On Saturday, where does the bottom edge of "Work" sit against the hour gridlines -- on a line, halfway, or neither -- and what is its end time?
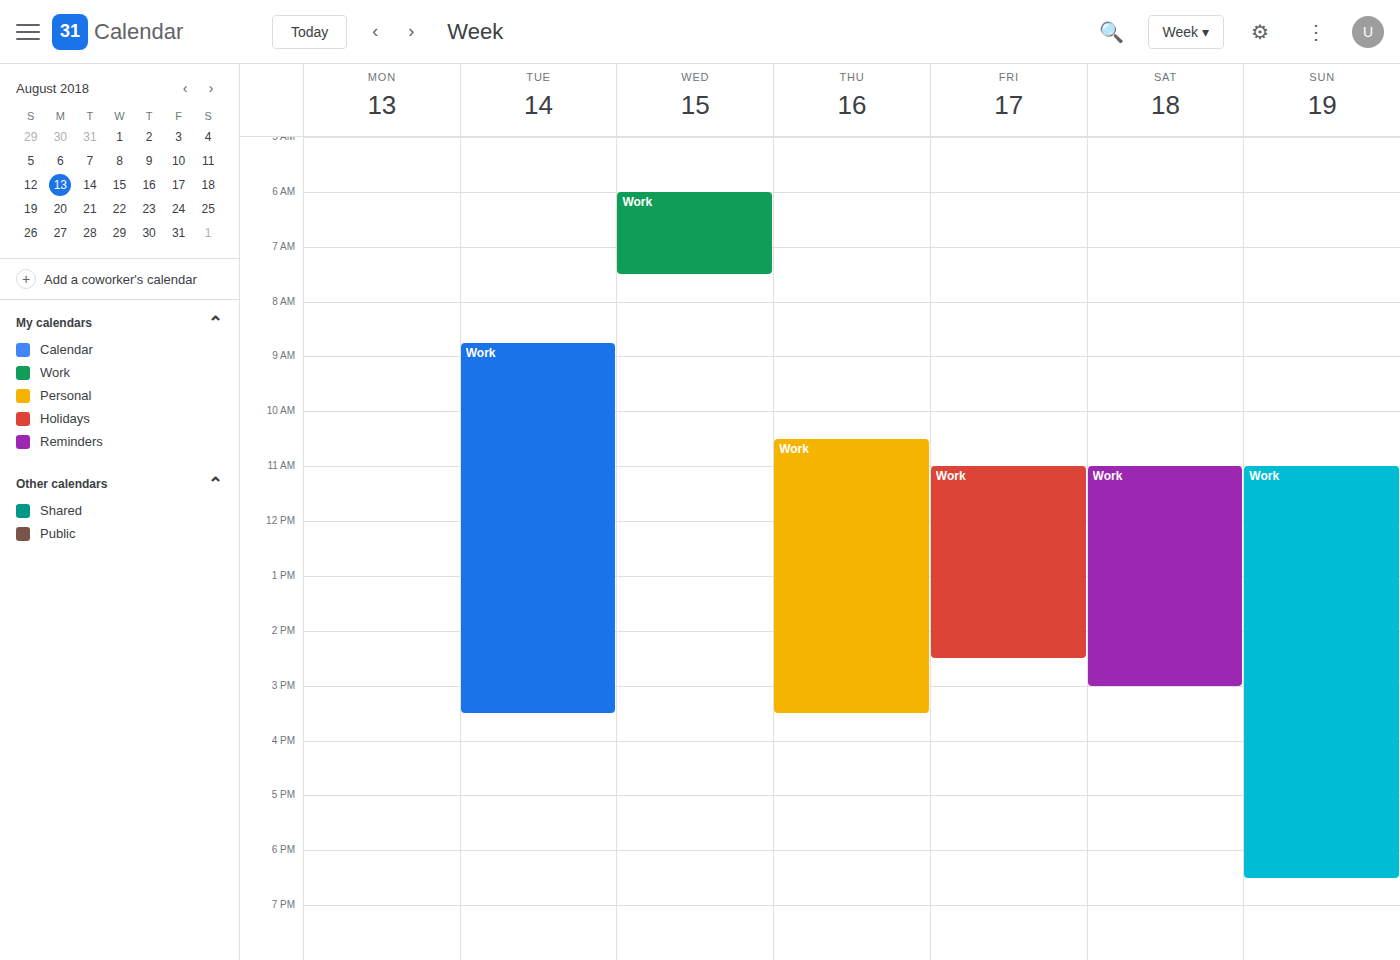
15:00 -- exactly on the 15:00 line.